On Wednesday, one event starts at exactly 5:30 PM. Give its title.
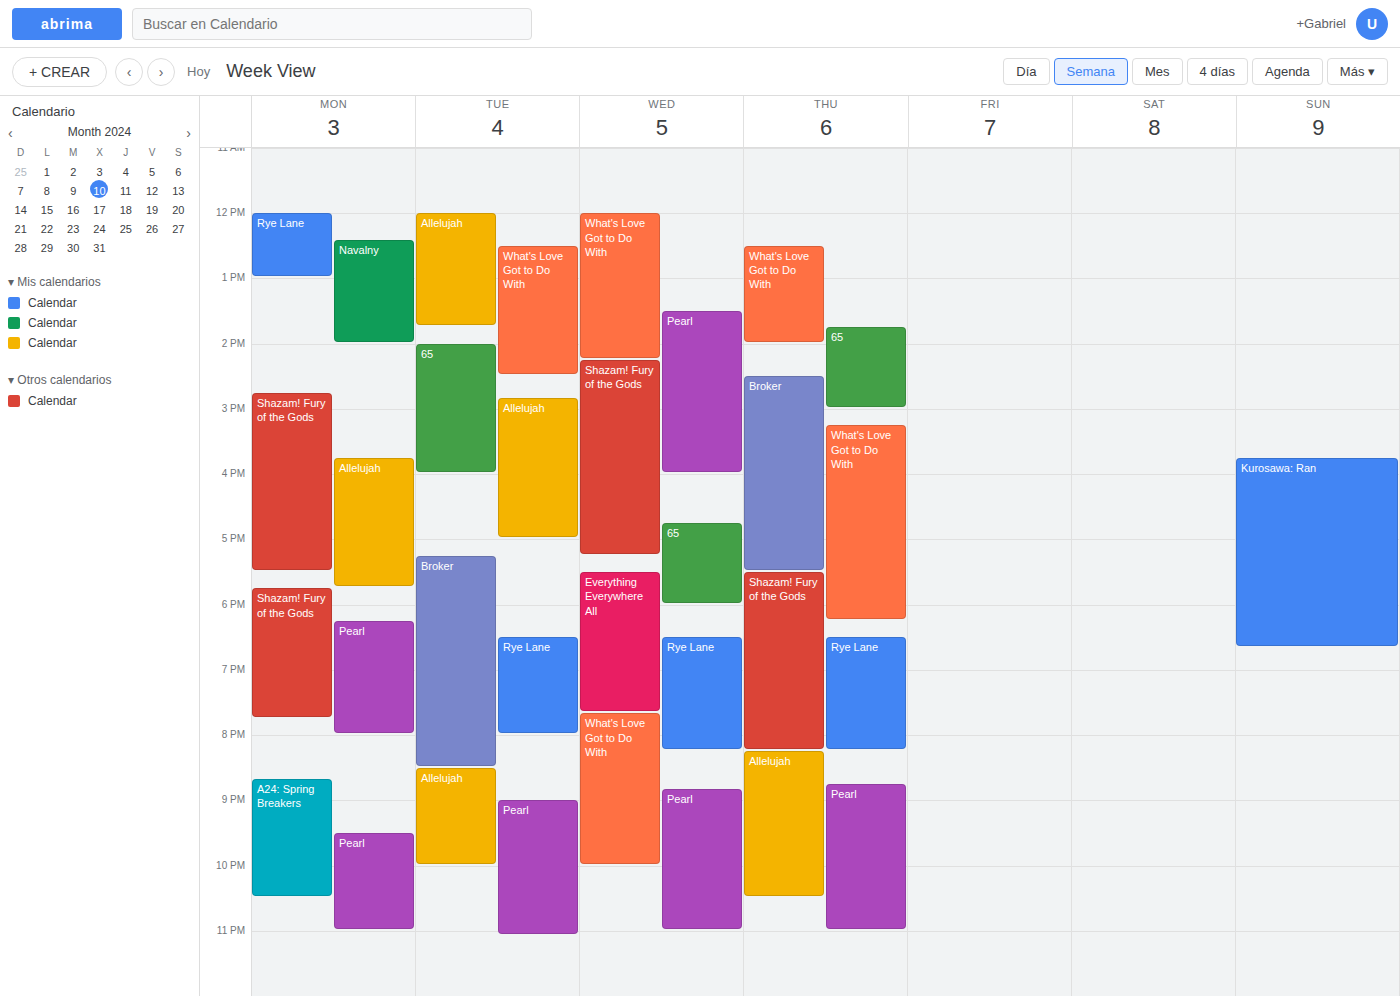
"Everything Everywhere All"